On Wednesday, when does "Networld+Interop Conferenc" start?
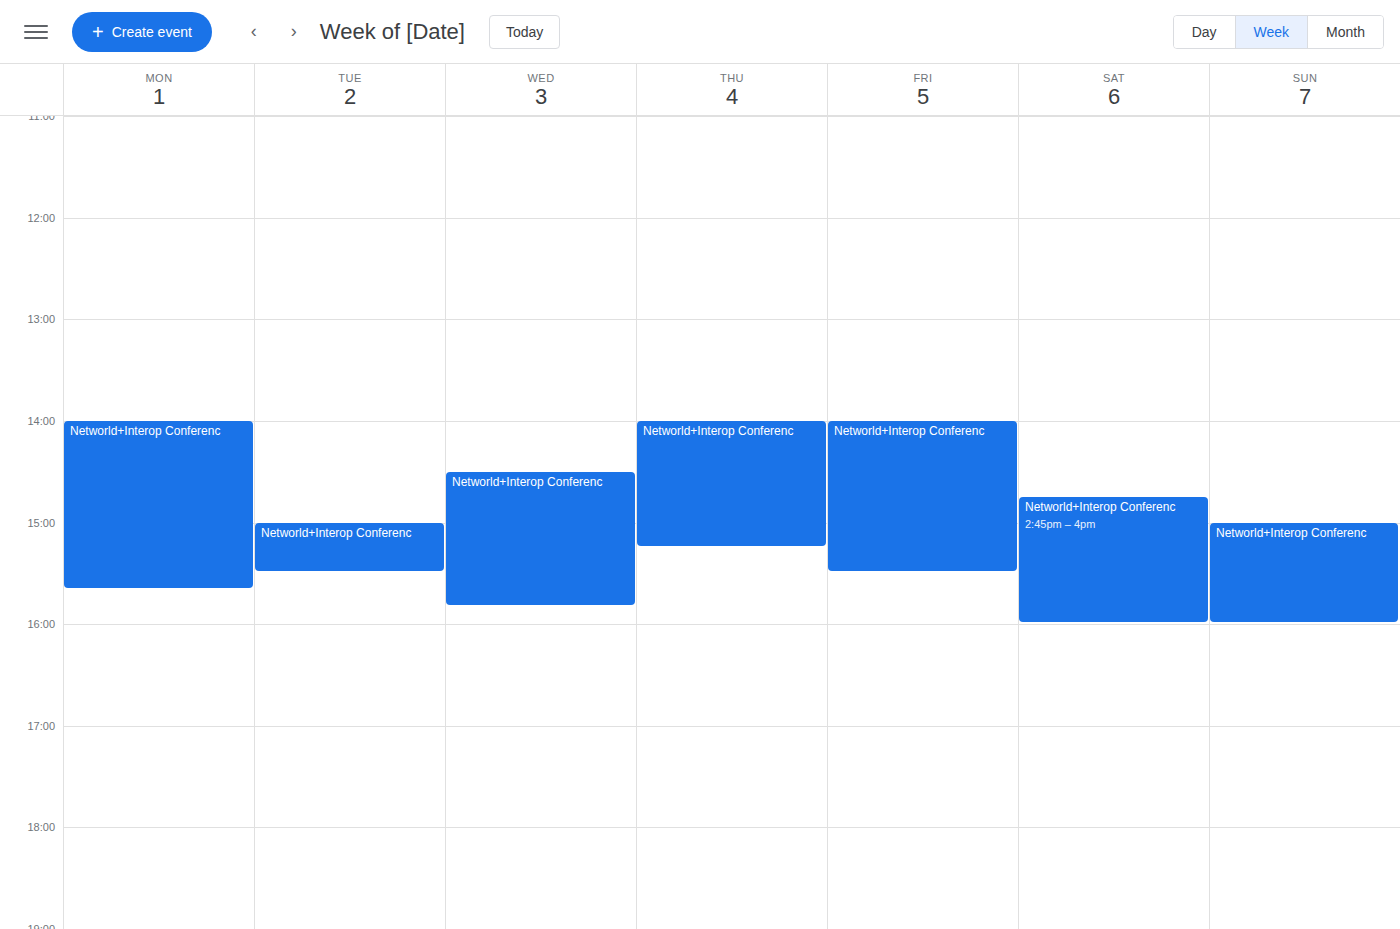
2:30 PM